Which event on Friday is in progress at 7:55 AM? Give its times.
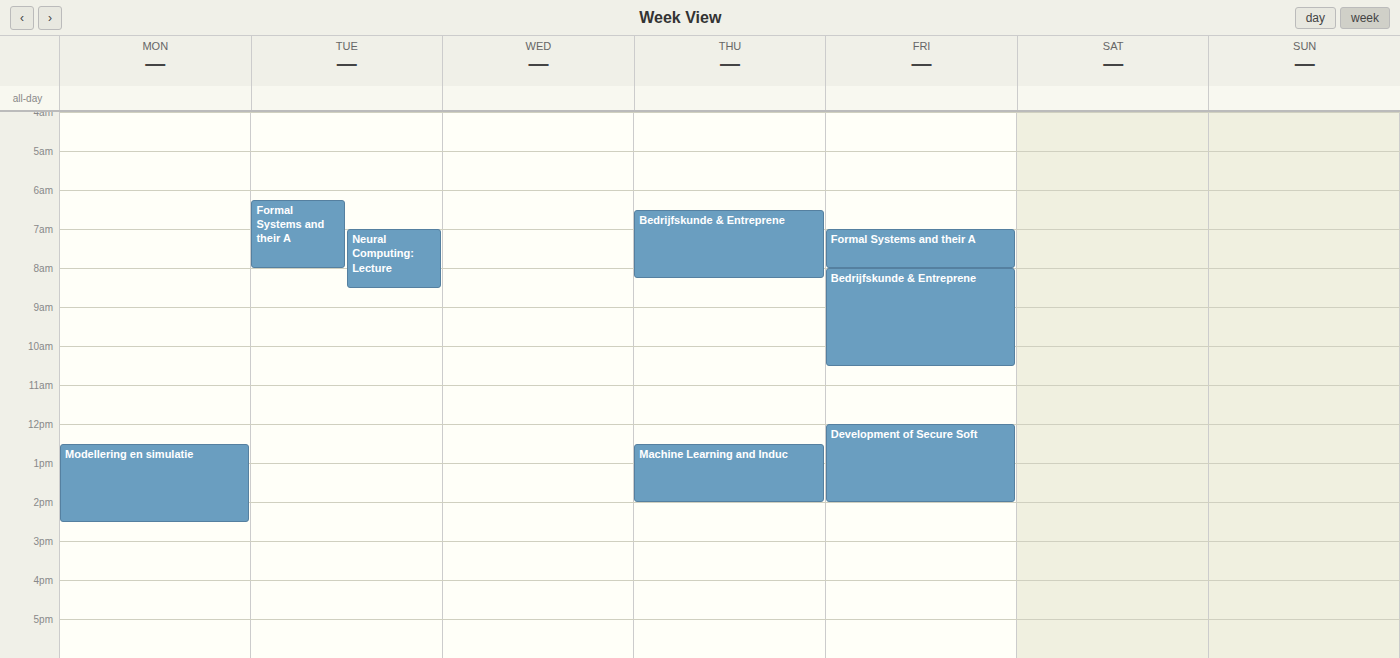
"Formal Systems and their A", 7:00 AM to 8:00 AM